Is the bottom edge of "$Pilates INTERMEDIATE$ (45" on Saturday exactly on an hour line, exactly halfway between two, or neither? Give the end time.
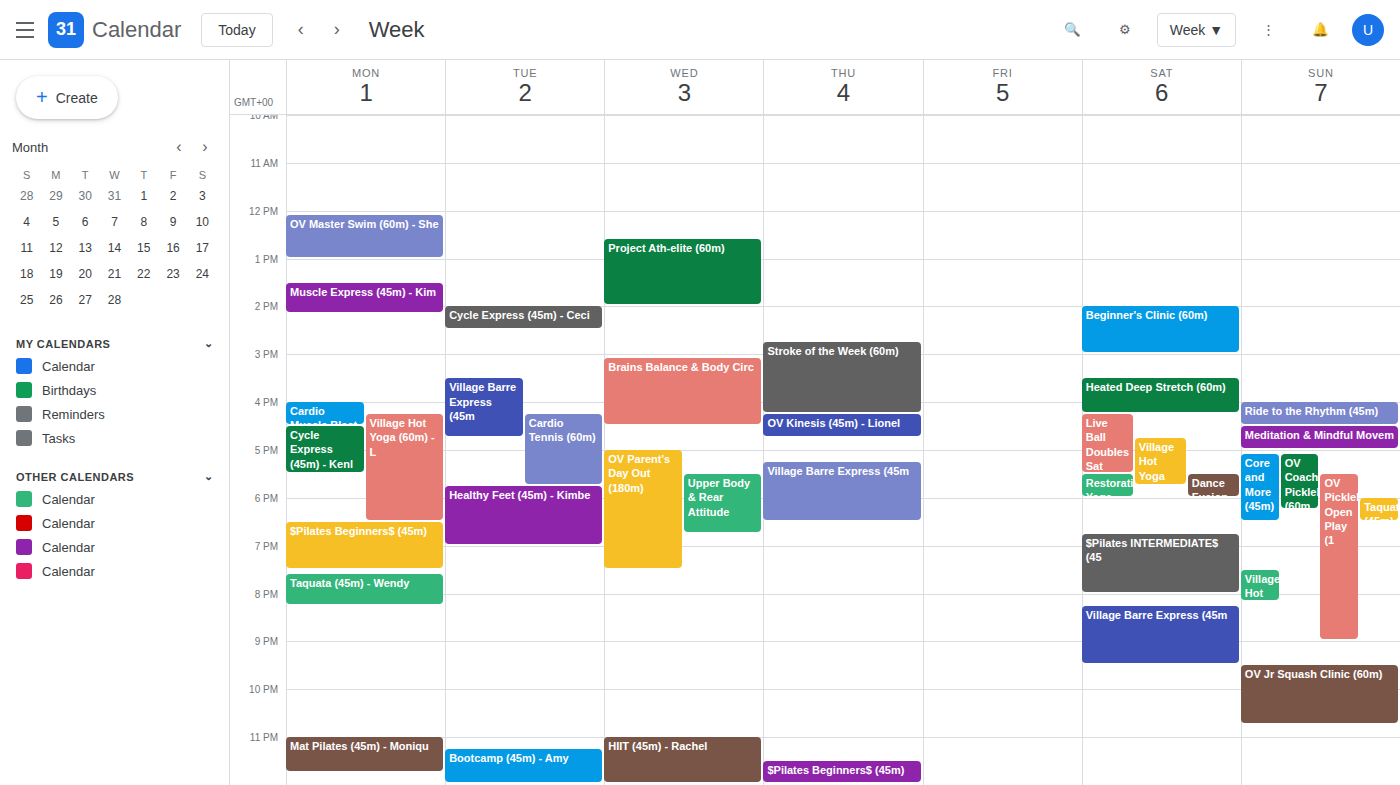
8:00 PM -- exactly on the 8 PM line.